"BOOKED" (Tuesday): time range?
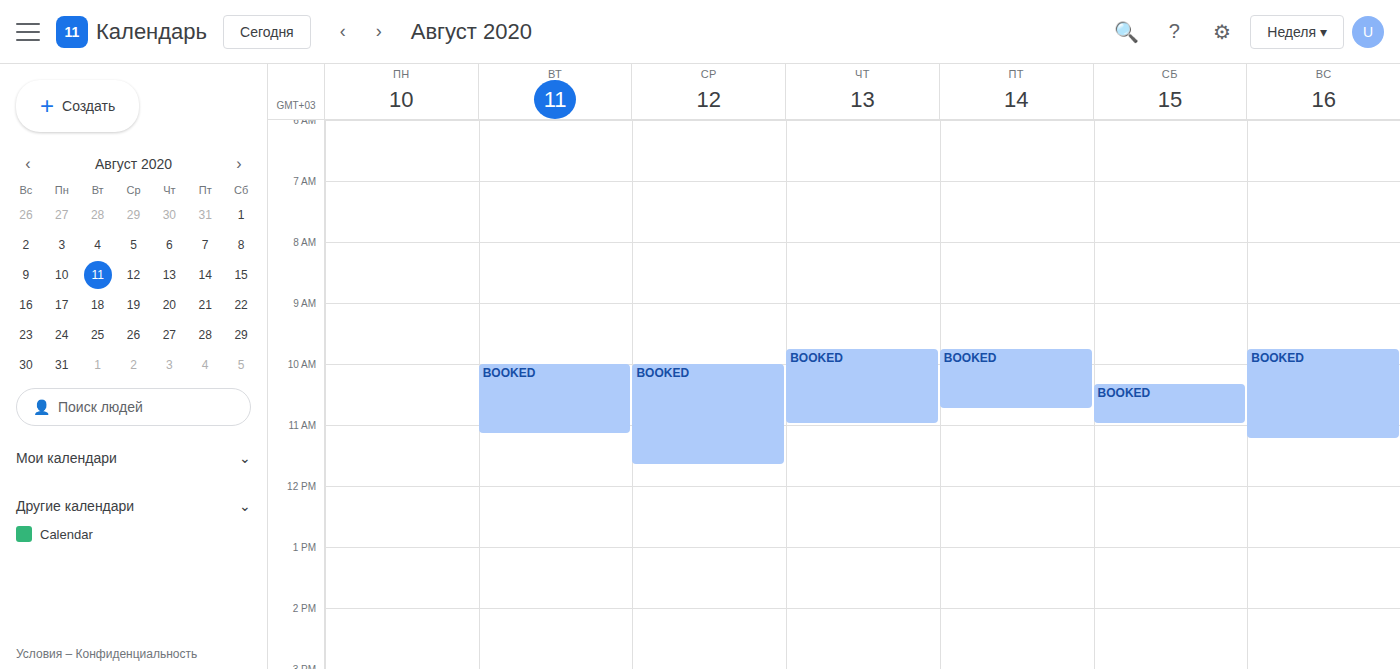
10:00 AM to 11:10 AM